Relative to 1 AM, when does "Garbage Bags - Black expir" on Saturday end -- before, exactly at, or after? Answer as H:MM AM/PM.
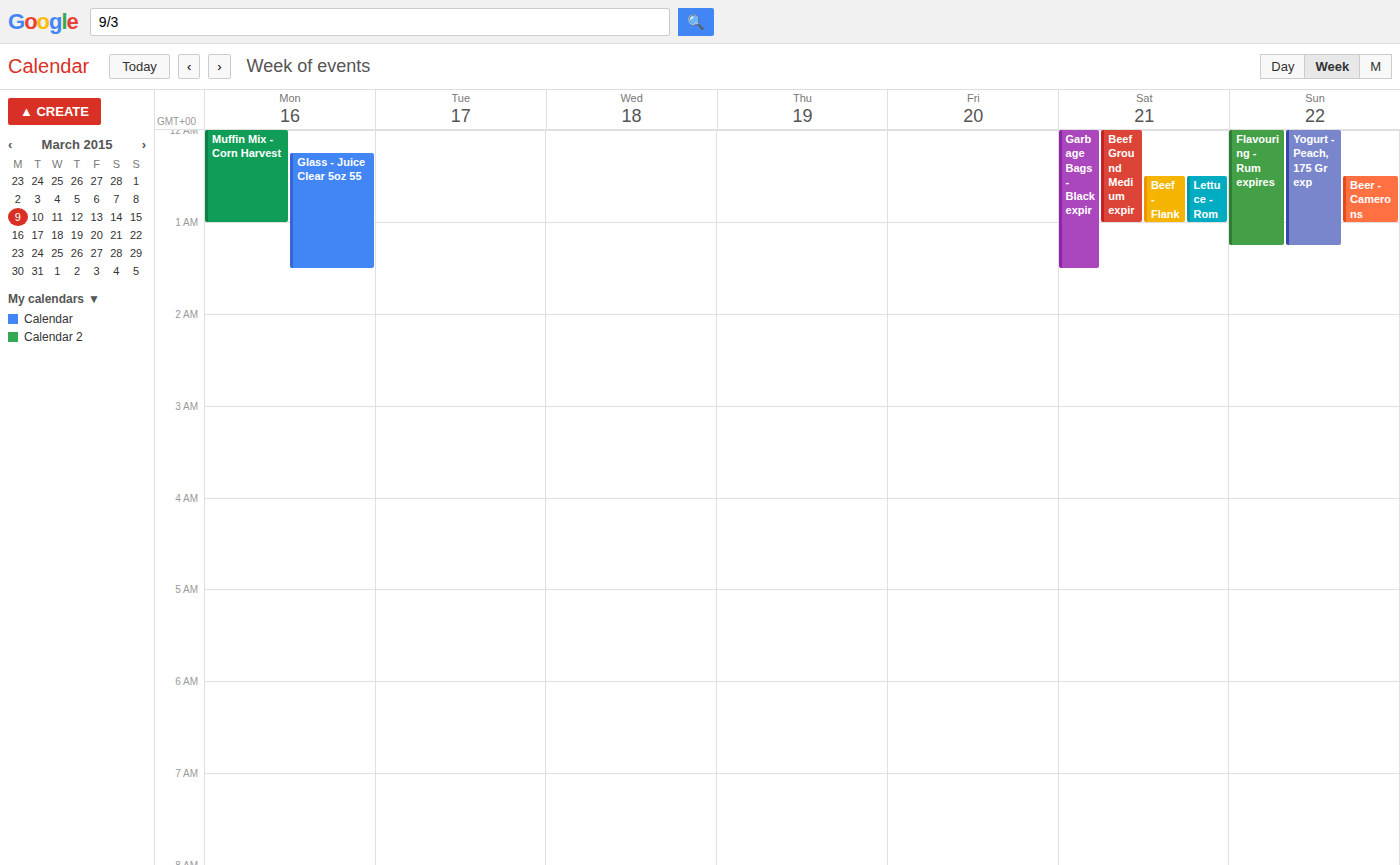
1:30 AM -- after 1 AM, 30 minutes below the 1 AM line.